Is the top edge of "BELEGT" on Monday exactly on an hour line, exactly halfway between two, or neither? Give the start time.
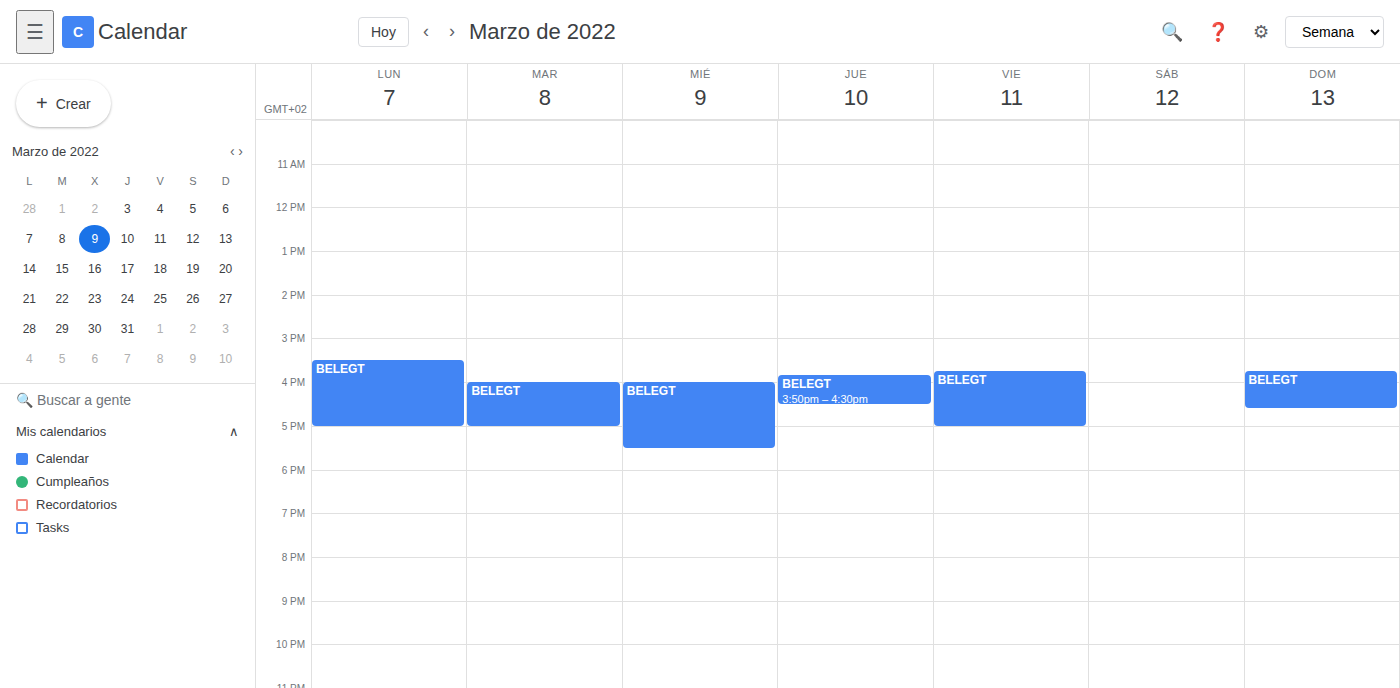
15:30 -- halfway between the 15:00 and 16:00 lines.